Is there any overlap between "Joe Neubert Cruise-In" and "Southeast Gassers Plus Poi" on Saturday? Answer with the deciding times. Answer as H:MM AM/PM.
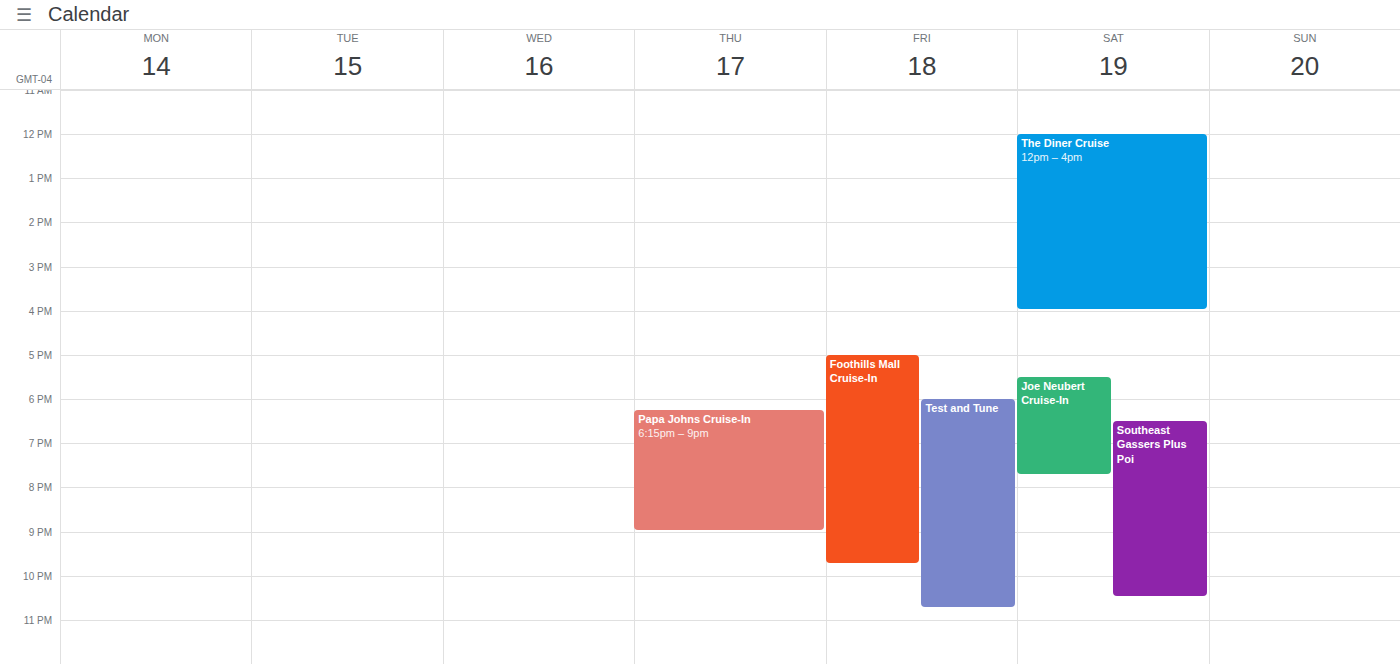
"Southeast Gassers Plus Poi" starts at 6:30 PM, before "Joe Neubert Cruise-In" ends at 7:45 PM -- they overlap.